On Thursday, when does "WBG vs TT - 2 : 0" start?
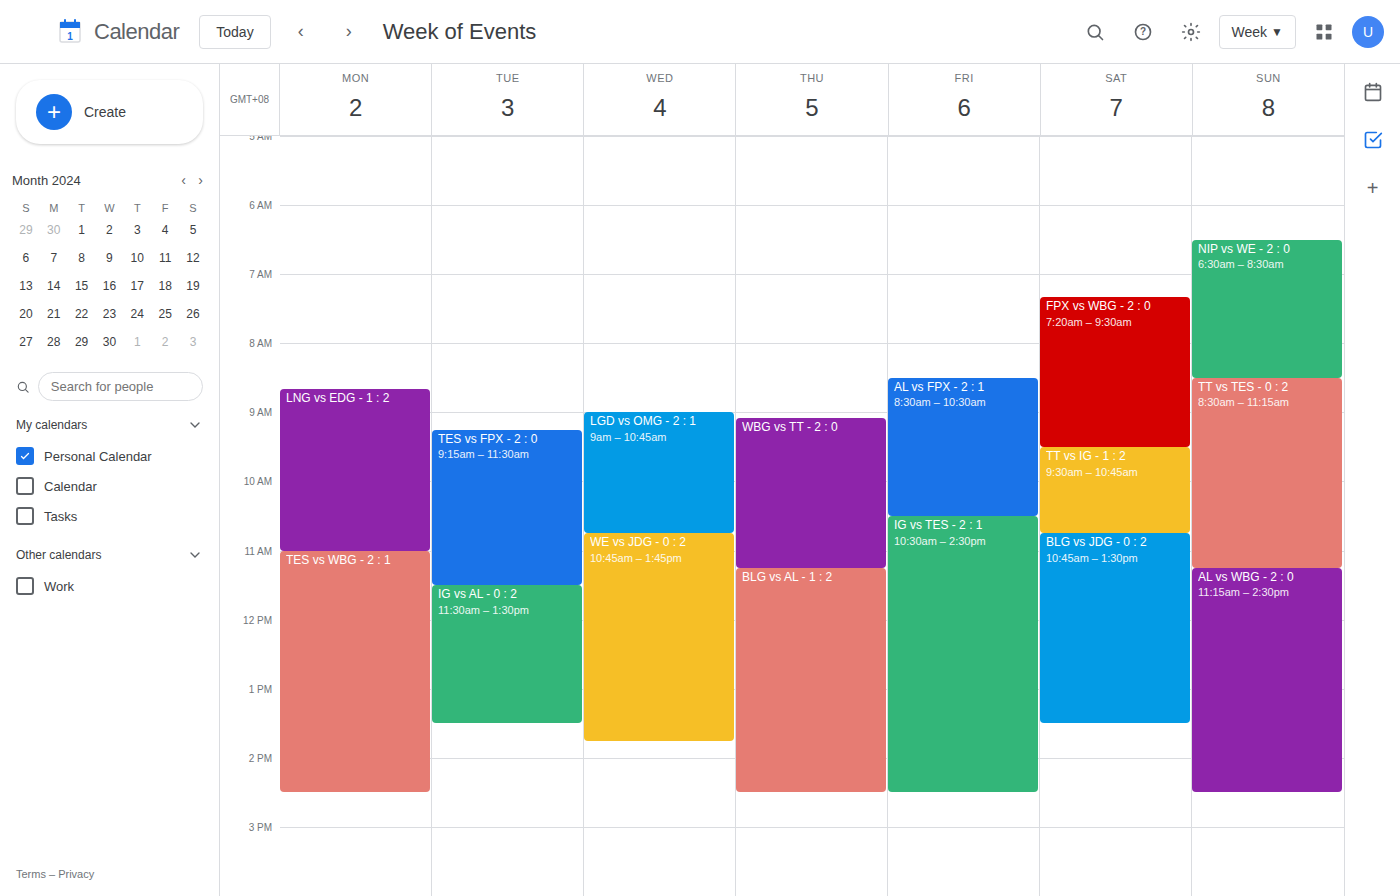
9:05 AM